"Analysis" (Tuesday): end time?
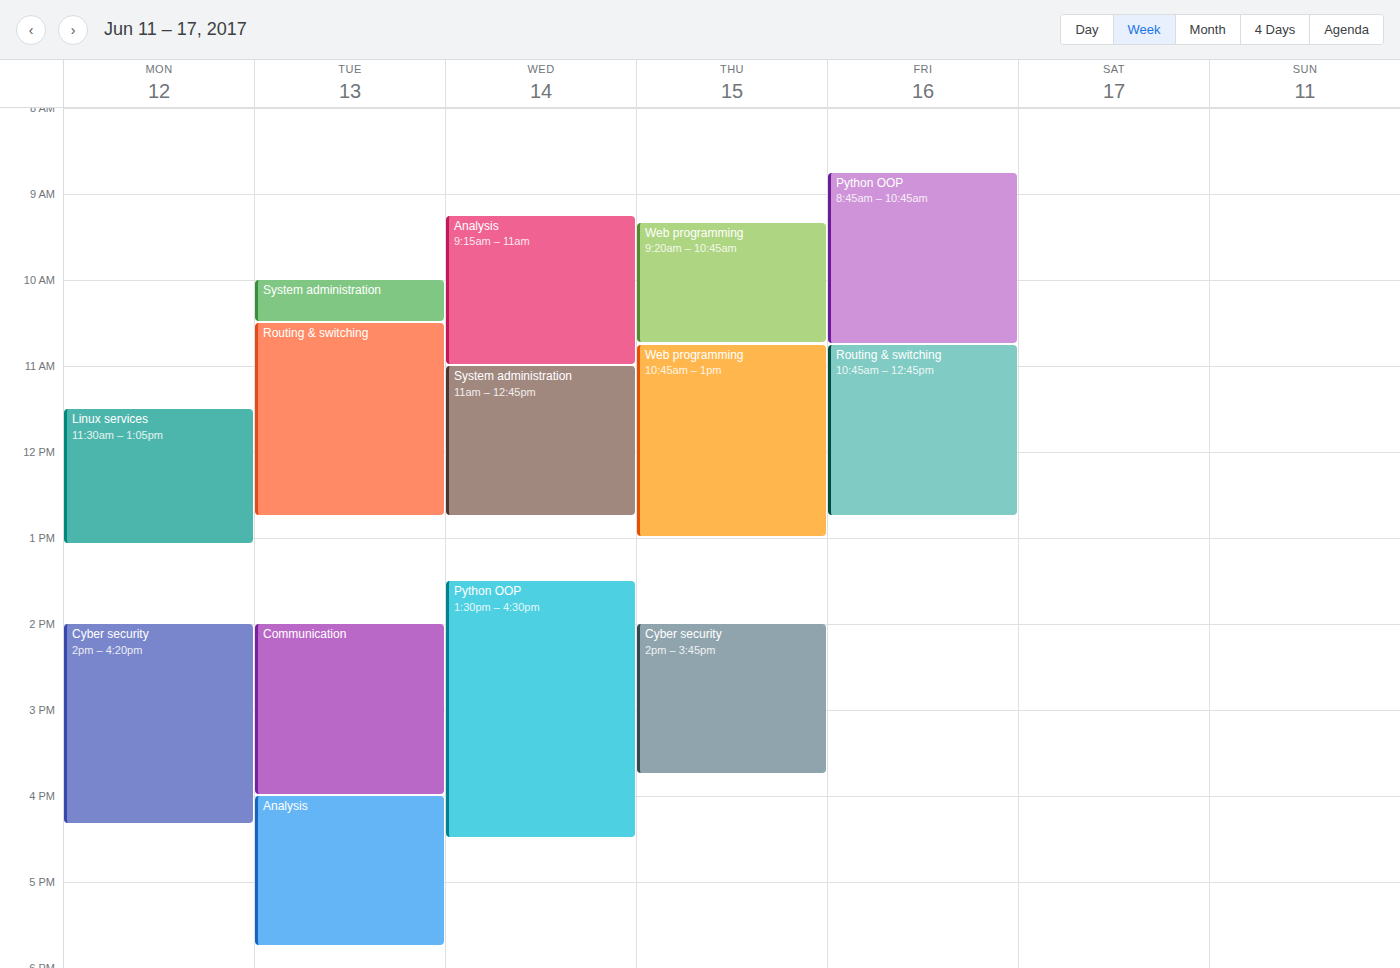
5:45 PM